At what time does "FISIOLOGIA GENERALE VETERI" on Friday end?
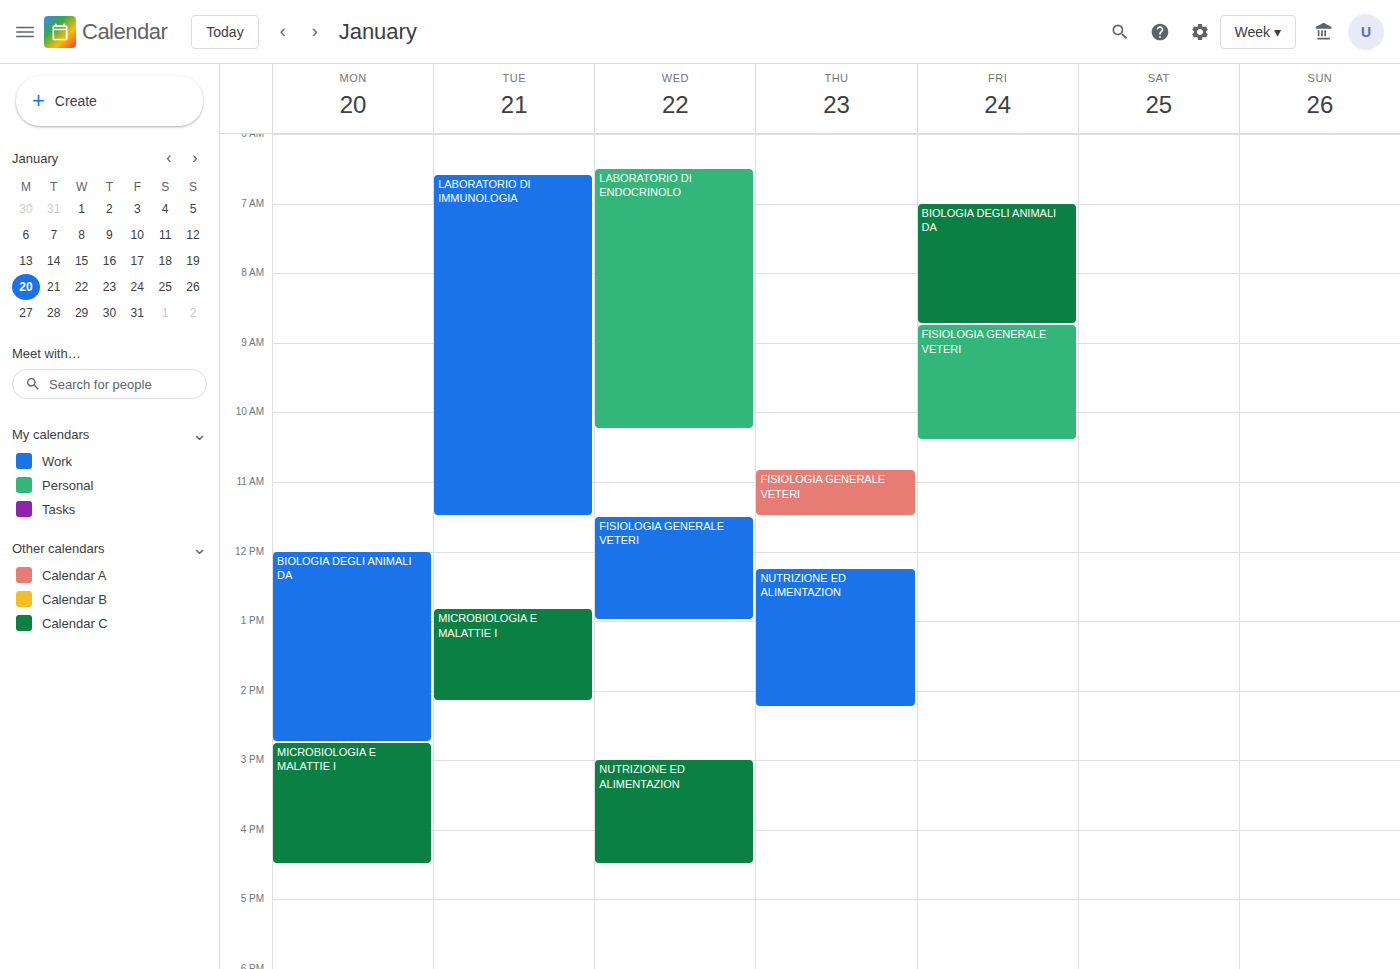
10:25 AM